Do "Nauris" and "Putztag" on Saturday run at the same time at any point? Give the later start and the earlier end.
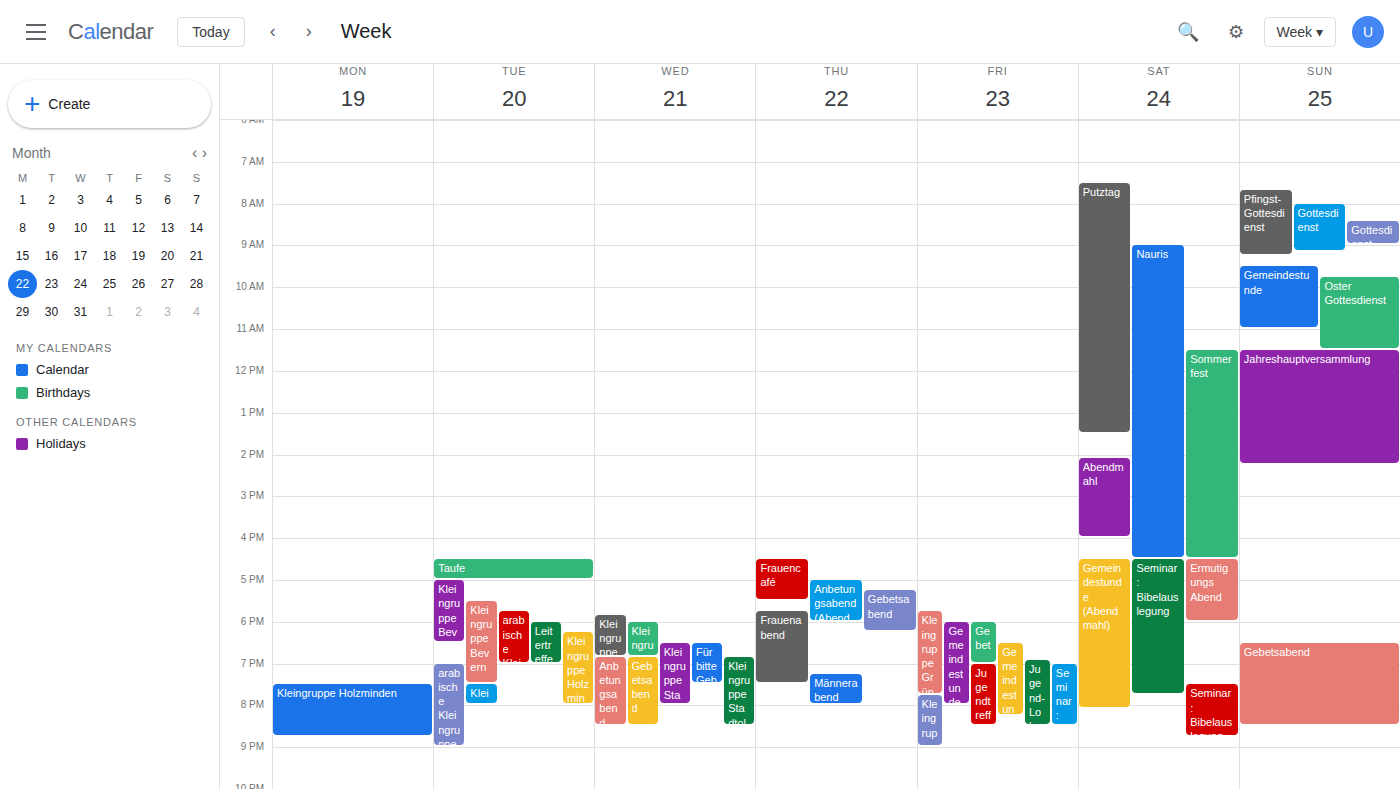
"Nauris" starts at 9:00 AM, before "Putztag" ends at 1:30 PM -- they overlap.